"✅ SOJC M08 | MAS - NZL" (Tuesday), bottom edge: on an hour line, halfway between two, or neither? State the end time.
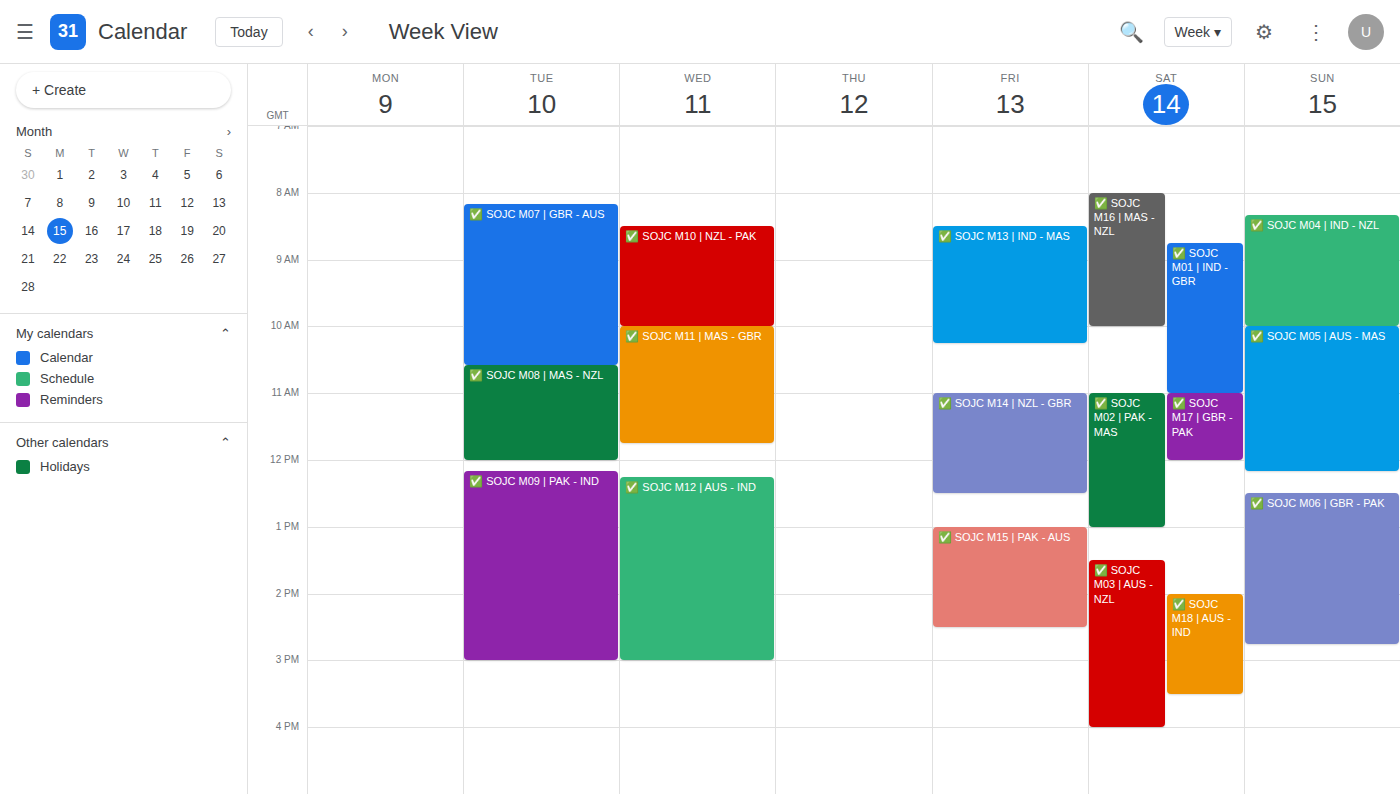
12:00 PM -- exactly on the 12 PM line.